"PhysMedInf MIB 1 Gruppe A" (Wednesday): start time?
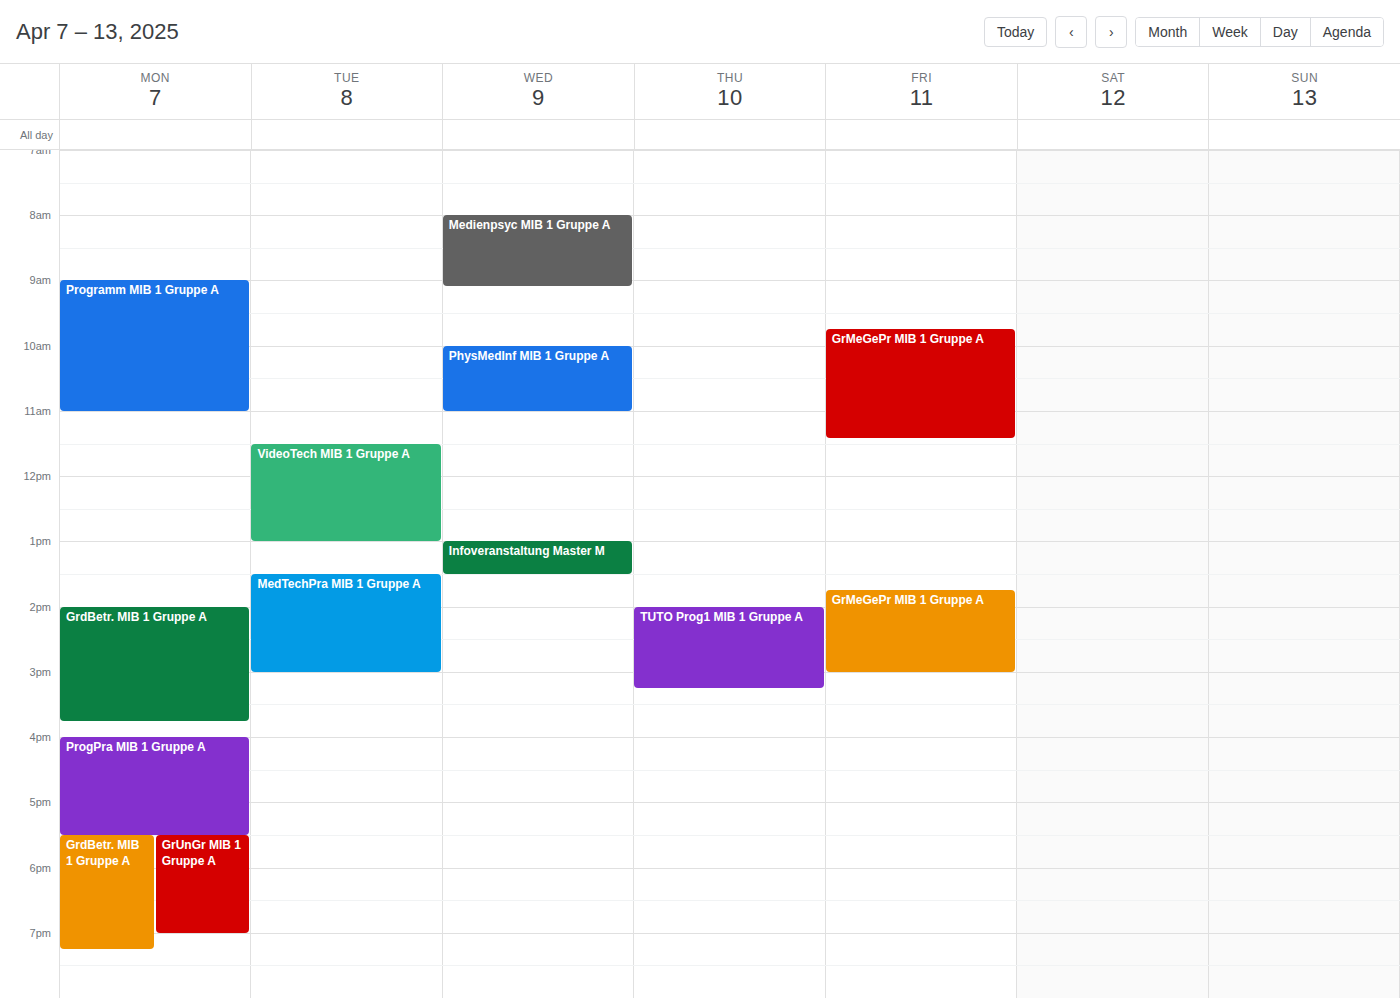
10:00 AM